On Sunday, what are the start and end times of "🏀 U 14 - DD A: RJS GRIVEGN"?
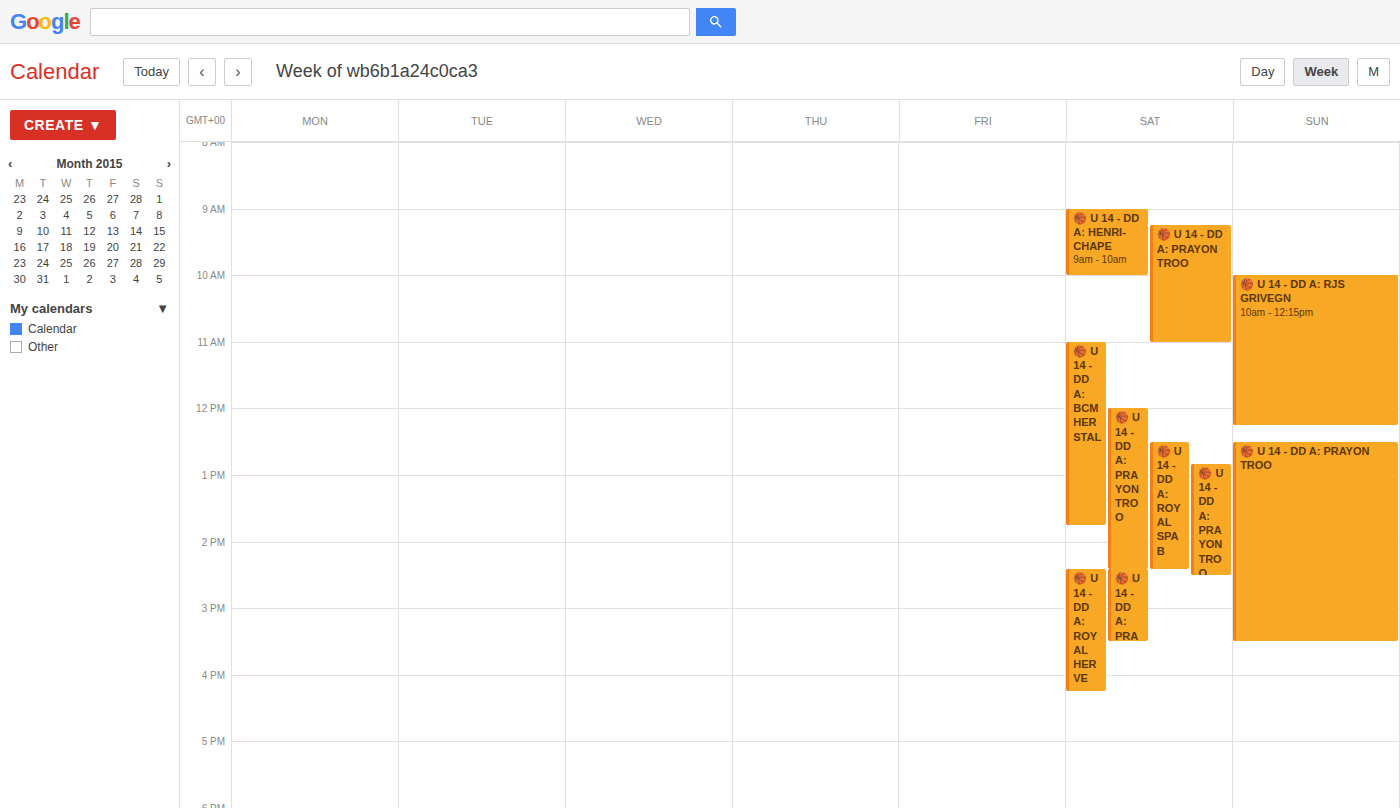
10:00 AM to 12:15 PM